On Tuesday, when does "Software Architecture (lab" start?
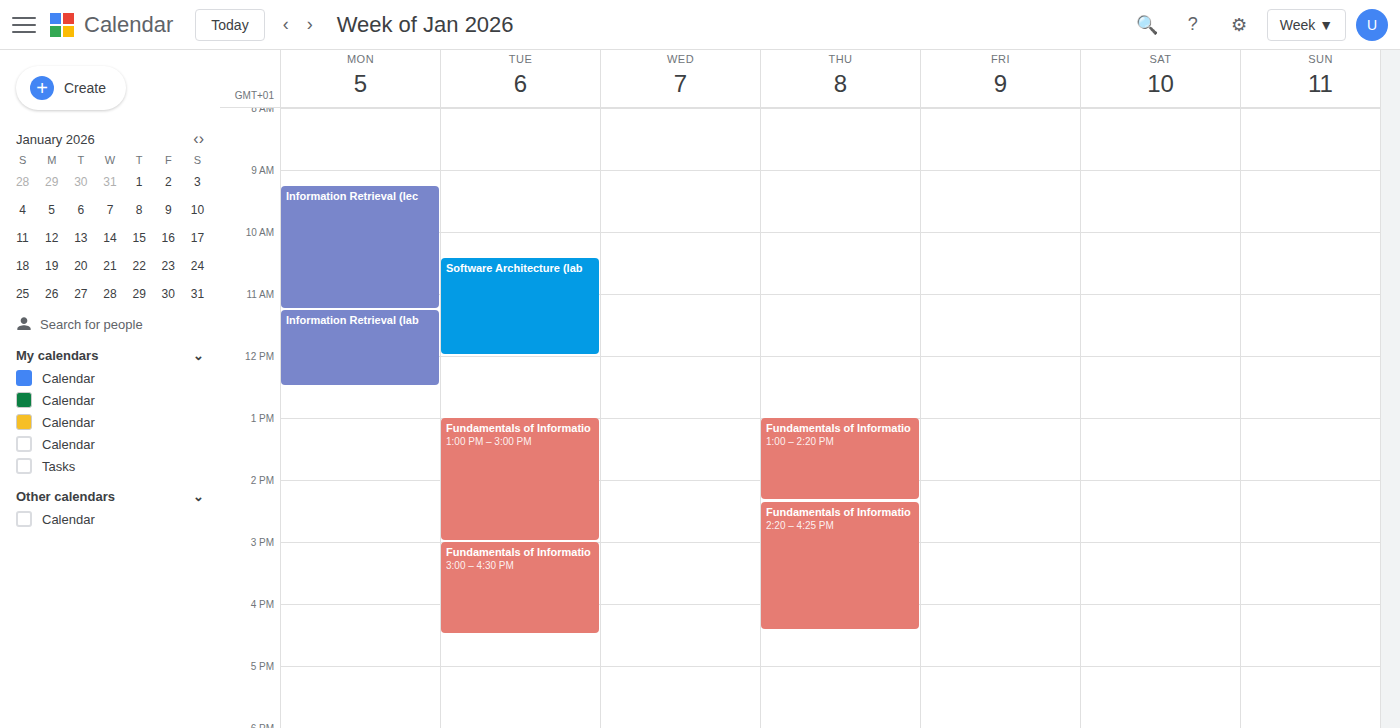
10:25 AM